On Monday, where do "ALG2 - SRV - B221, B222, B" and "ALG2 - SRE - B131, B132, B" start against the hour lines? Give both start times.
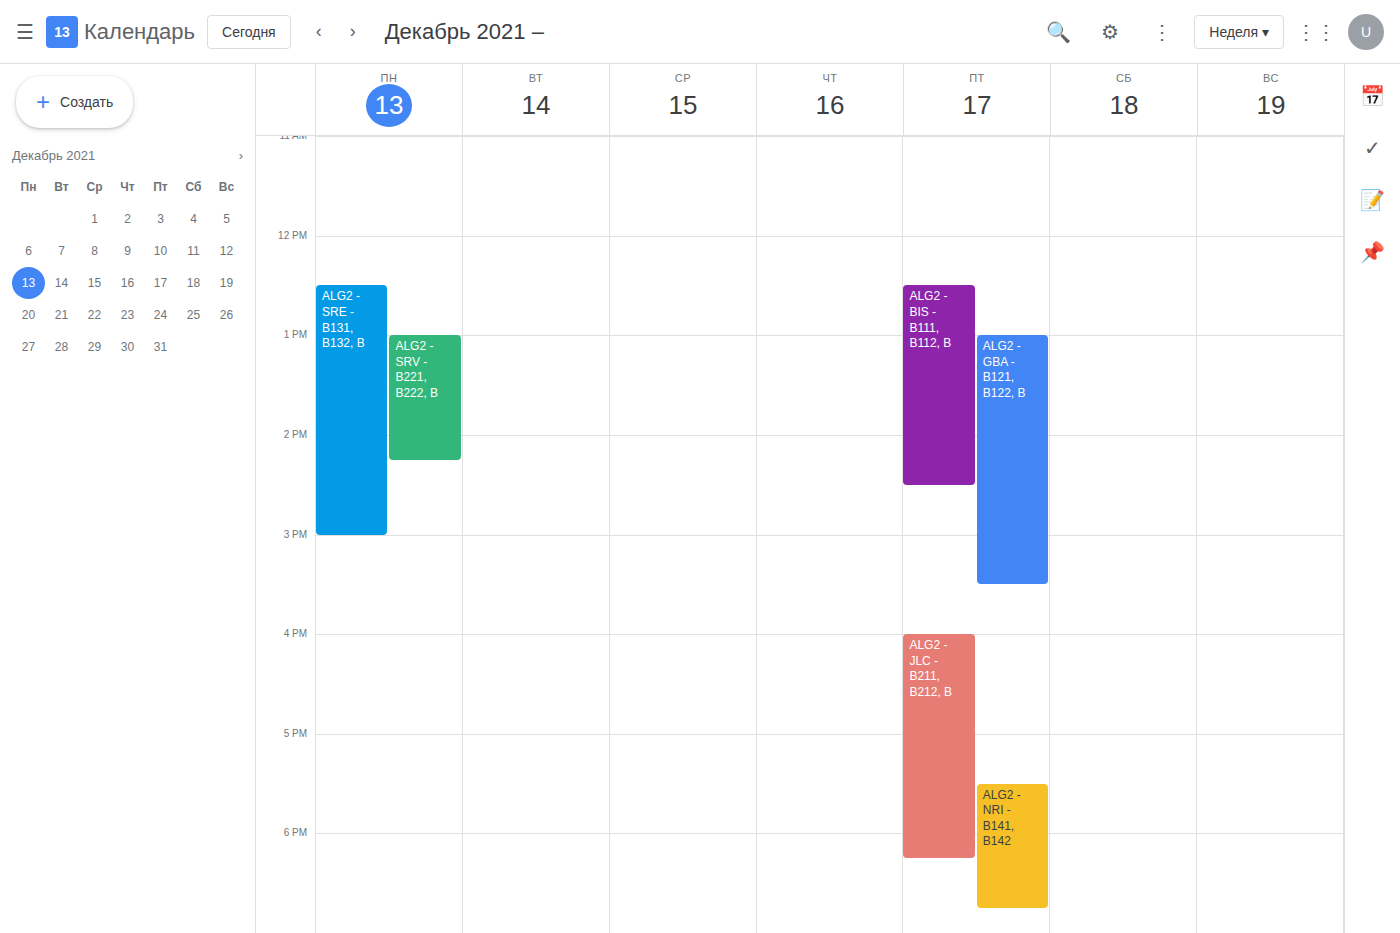
"ALG2 - SRV - B221, B222, B": 1:00 PM, exactly on the 1 PM line. "ALG2 - SRE - B131, B132, B": 12:30 PM, halfway between the 12 PM and 1 PM lines.